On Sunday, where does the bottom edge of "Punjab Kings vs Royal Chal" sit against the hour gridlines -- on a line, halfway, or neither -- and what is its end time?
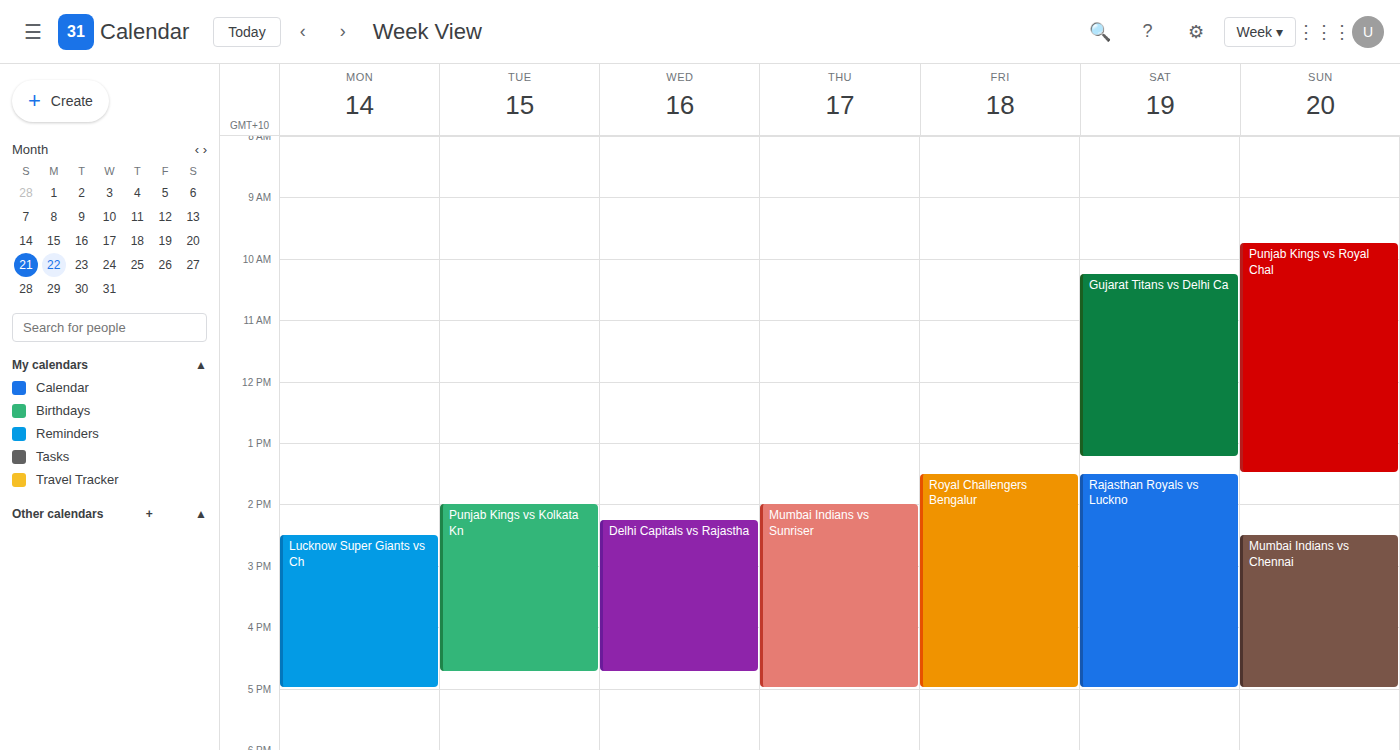
1:30 PM -- halfway between the 1 PM and 2 PM lines.